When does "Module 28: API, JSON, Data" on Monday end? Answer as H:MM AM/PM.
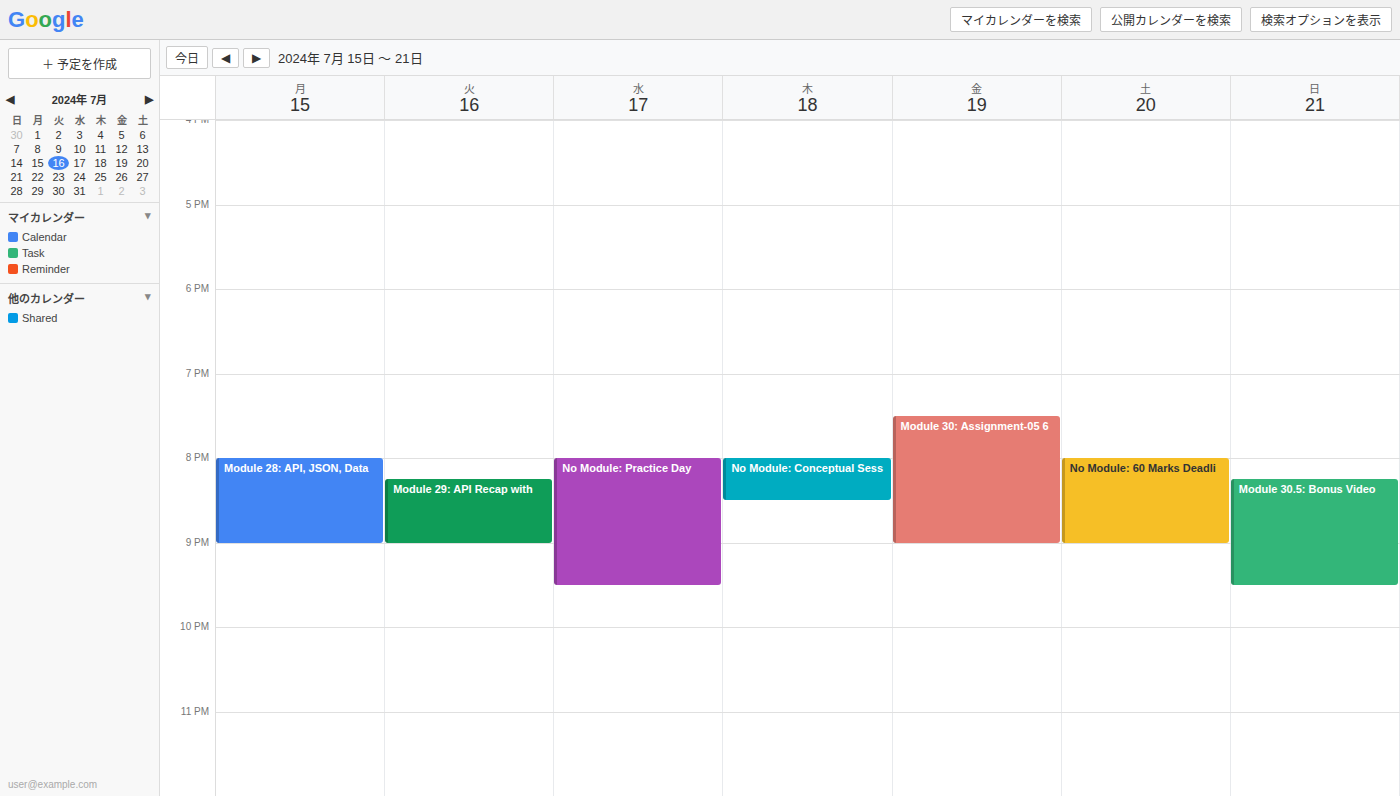
9:00 PM